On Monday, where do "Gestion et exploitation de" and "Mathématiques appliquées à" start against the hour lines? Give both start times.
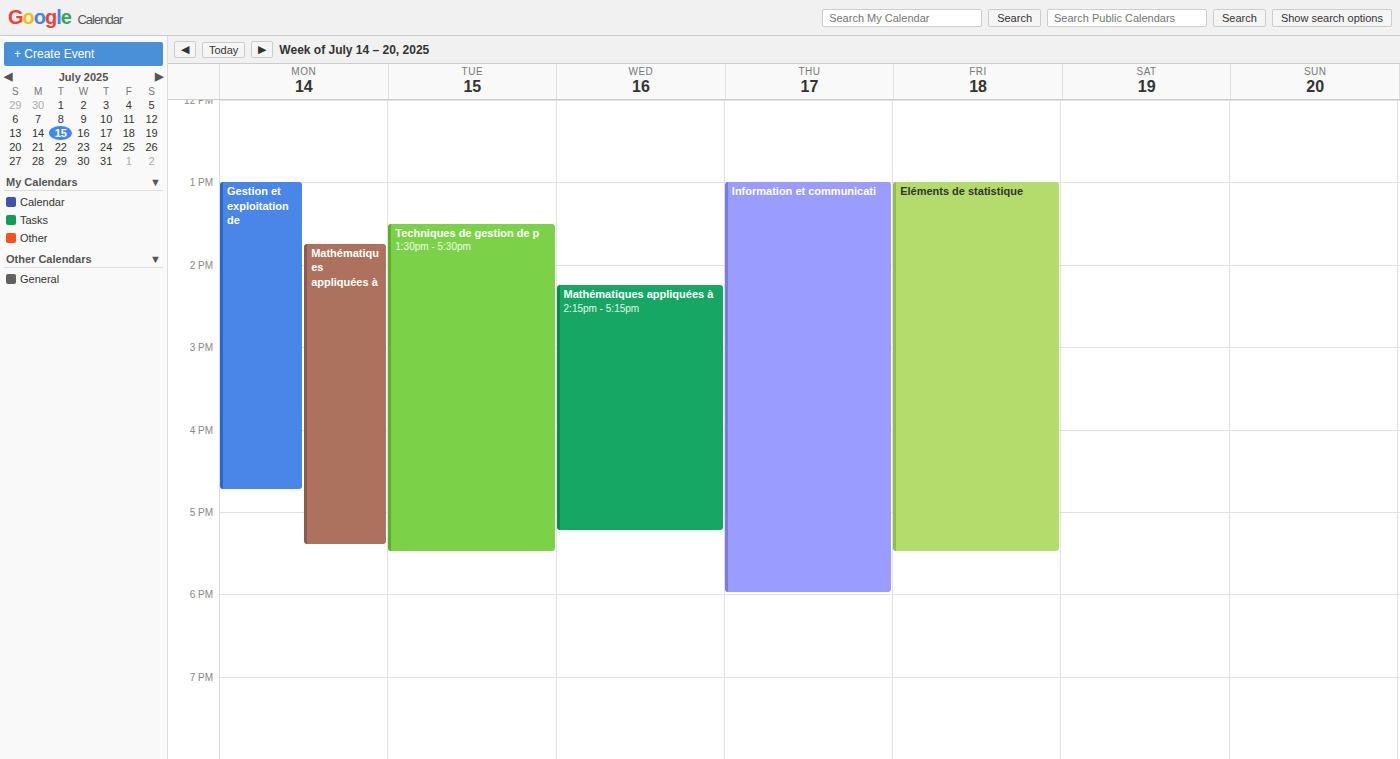
"Gestion et exploitation de": 1:00 PM, exactly on the 1 PM line. "Mathématiques appliquées à": 1:45 PM, neither: three quarters of the way from the 1 PM line to the 2 PM line.